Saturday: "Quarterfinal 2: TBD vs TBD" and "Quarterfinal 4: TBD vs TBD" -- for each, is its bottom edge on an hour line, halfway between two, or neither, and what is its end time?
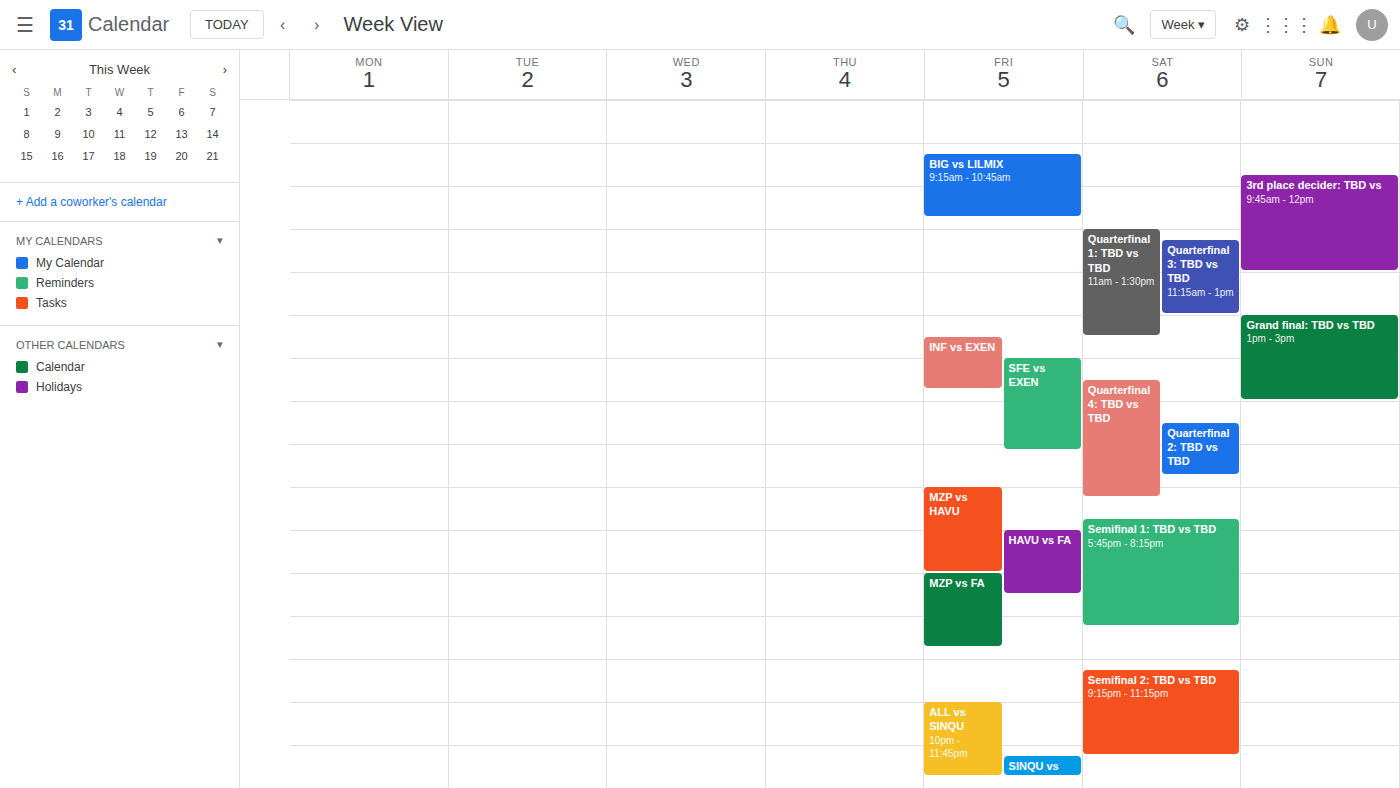
"Quarterfinal 2: TBD vs TBD": 4:45 PM, neither: three quarters of the way from the 4 PM line to the 5 PM line. "Quarterfinal 4: TBD vs TBD": 5:15 PM, neither: a quarter of the way from the 5 PM line to the 6 PM line.